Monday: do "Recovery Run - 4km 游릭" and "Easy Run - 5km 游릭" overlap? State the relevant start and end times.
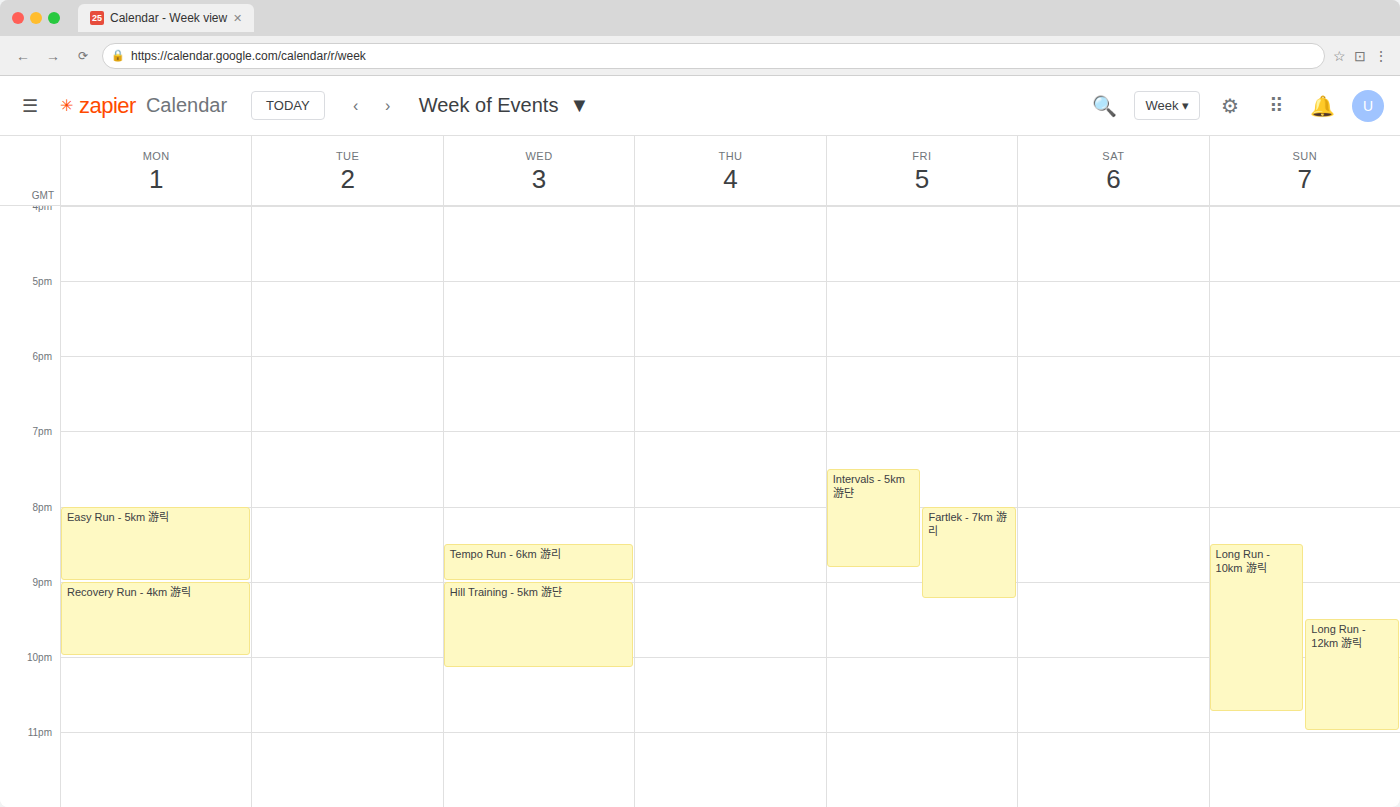
"Easy Run - 5km 游릭" ends at 9:00 PM, exactly when "Recovery Run - 4km 游릭" starts -- they touch but do not overlap.